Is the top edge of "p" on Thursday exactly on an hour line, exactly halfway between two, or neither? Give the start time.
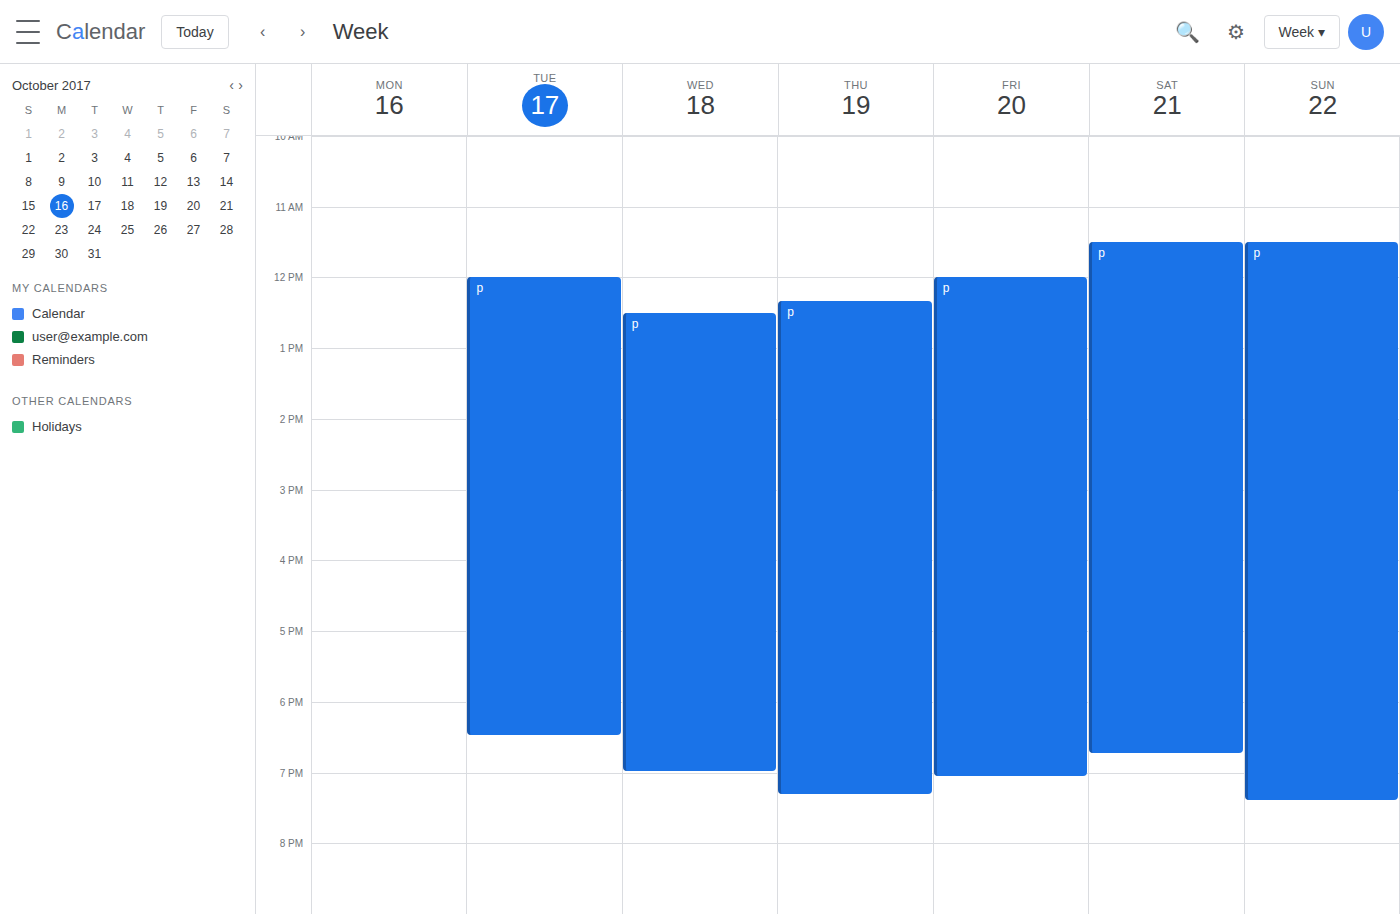
12:20 PM -- neither: 20 minutes below the 12 PM line and 40 minutes above the 1 PM line.